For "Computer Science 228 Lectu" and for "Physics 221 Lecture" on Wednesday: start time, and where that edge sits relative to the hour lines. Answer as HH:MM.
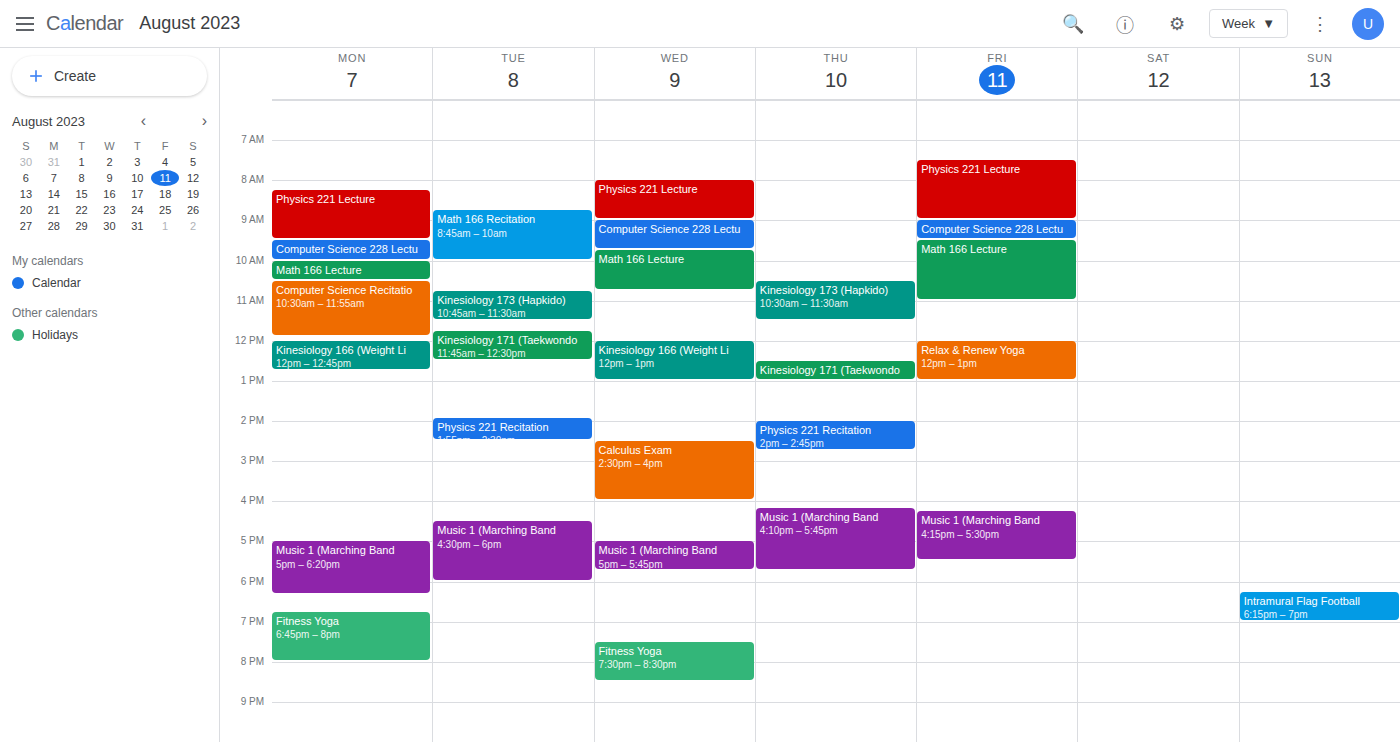
"Computer Science 228 Lectu": 09:00, exactly on the 09:00 line. "Physics 221 Lecture": 08:00, exactly on the 08:00 line.